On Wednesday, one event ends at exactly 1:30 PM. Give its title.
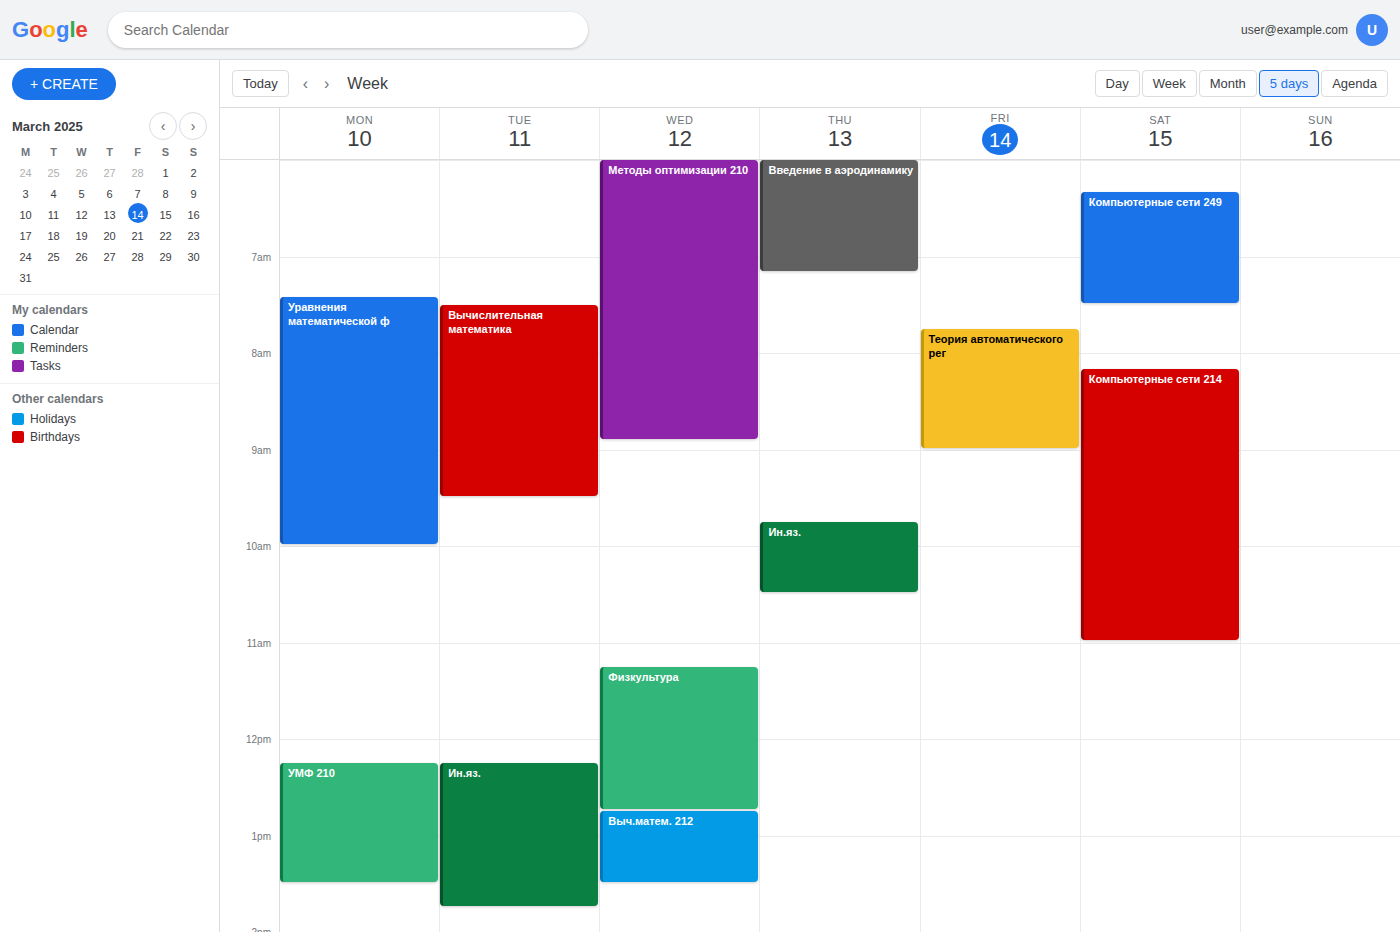
"Выч.матем. 212"